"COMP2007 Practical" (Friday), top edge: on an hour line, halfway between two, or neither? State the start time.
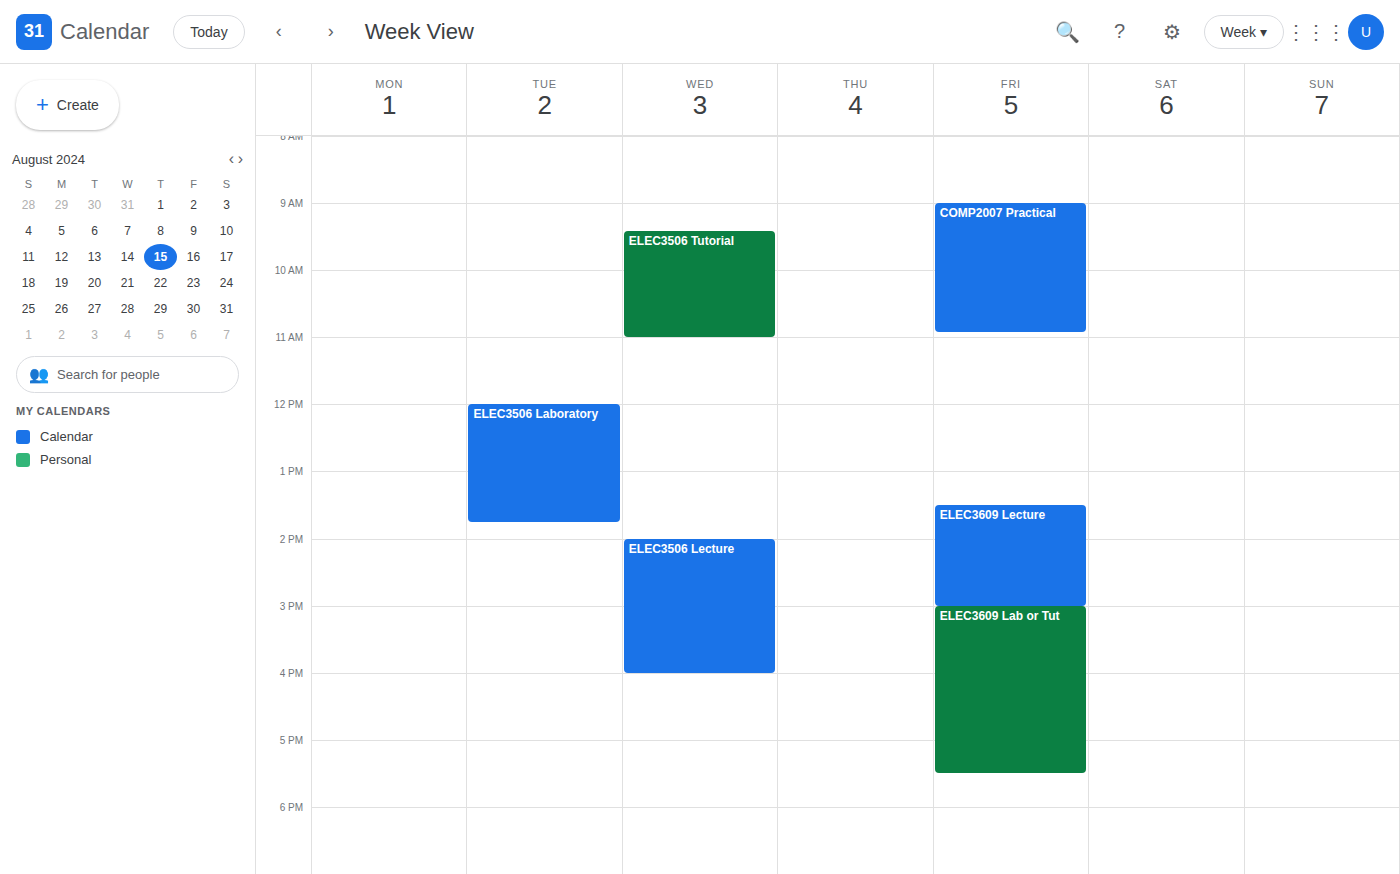
9:00 AM -- exactly on the 9 AM line.